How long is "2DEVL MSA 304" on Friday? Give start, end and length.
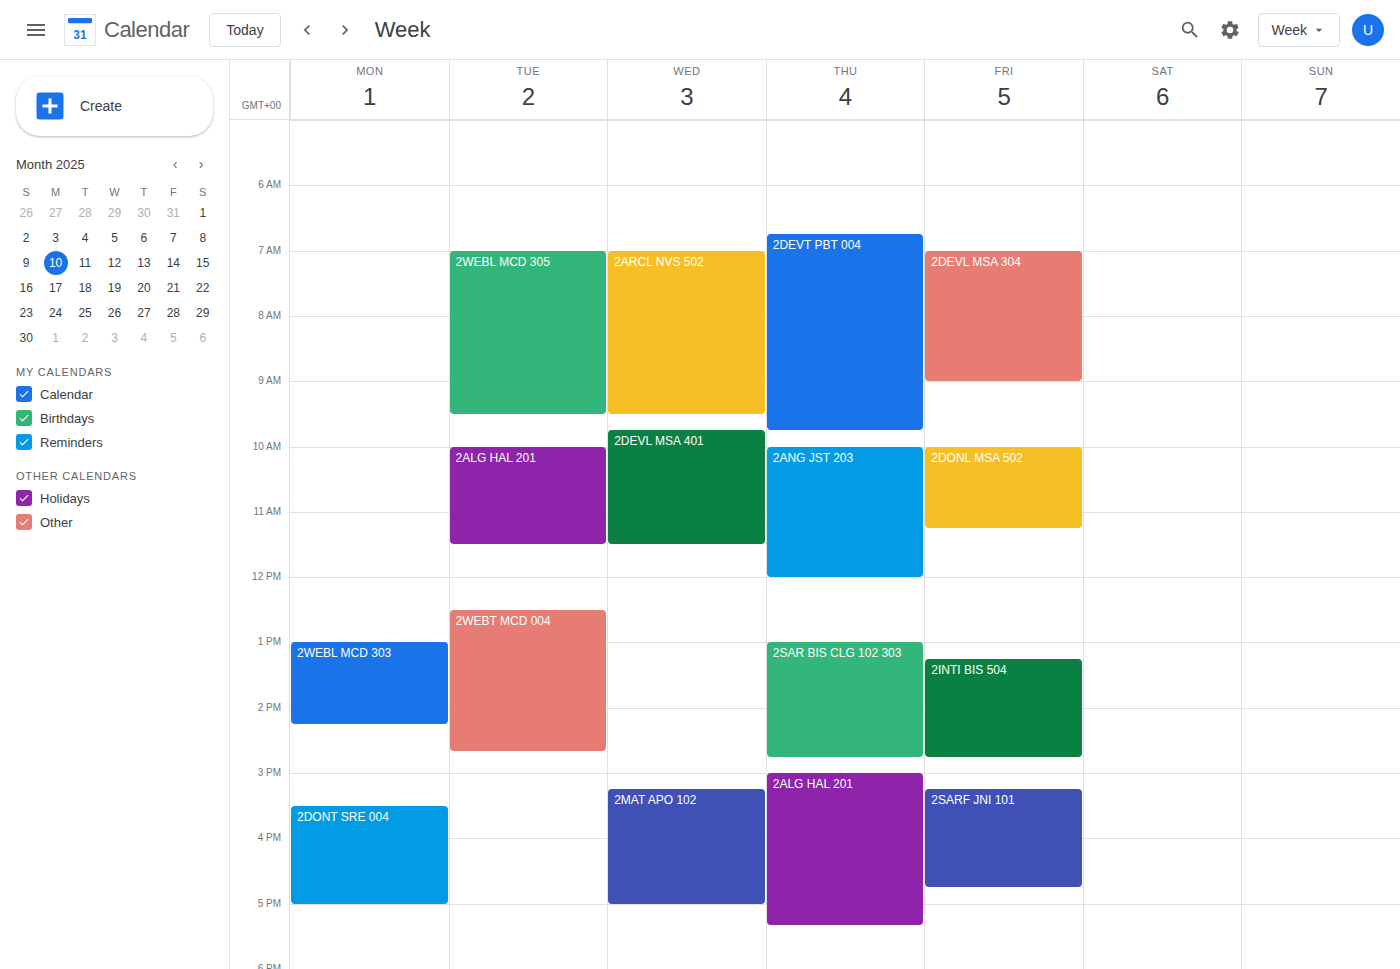
7:00 AM to 9:00 AM, 2 hours